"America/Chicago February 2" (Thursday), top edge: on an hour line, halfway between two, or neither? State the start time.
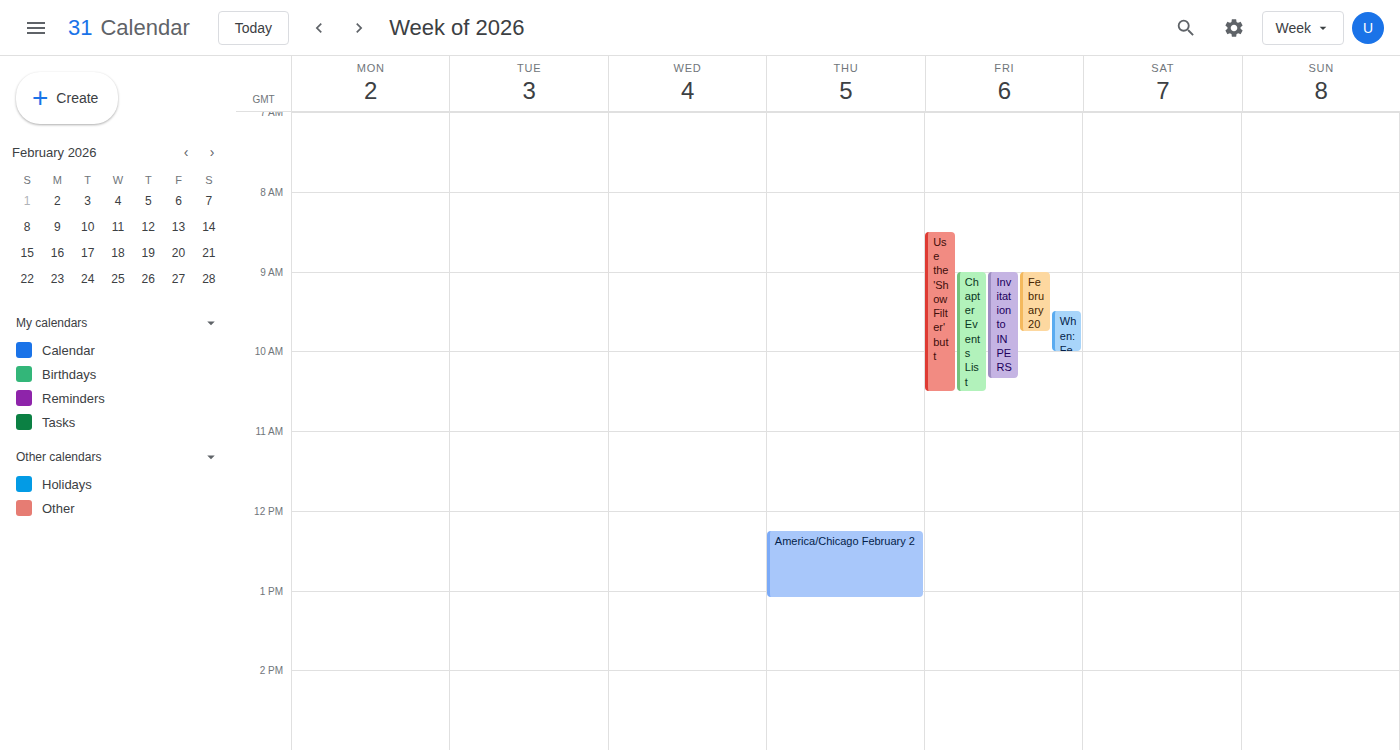
12:15 PM -- neither: a quarter of the way from the 12 PM line to the 1 PM line.